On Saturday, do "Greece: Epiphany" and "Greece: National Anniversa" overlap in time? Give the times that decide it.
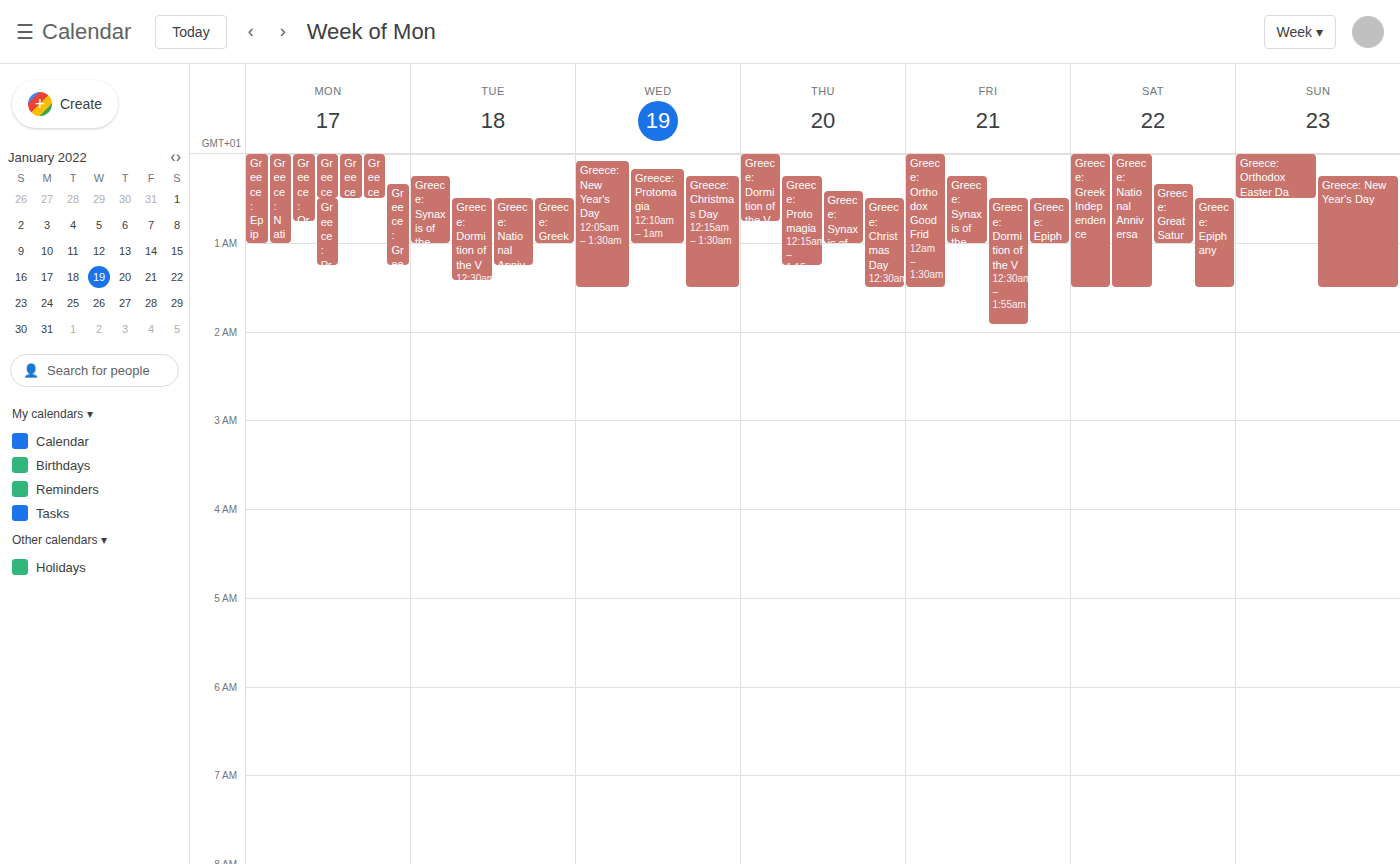
"Greece: Epiphany" runs 12:30 AM to 1:30 AM, inside "Greece: National Anniversa" -- they overlap.